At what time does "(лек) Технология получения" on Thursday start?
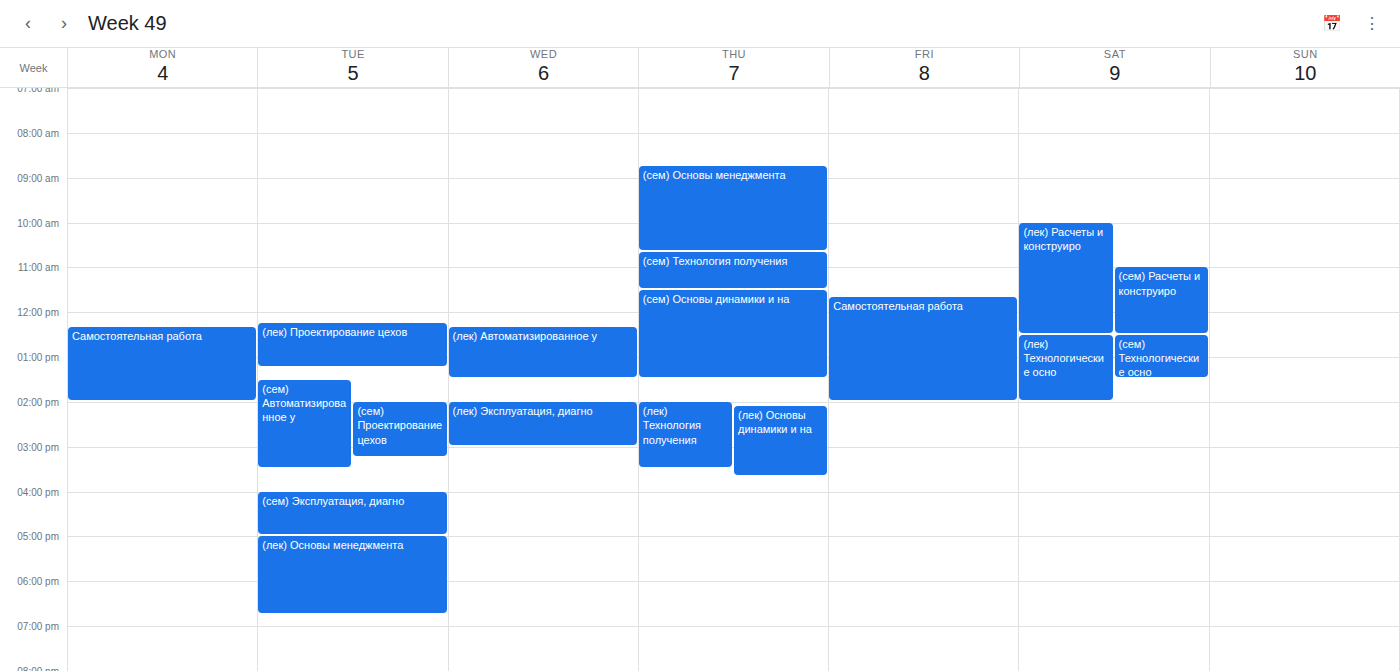
2:00 PM